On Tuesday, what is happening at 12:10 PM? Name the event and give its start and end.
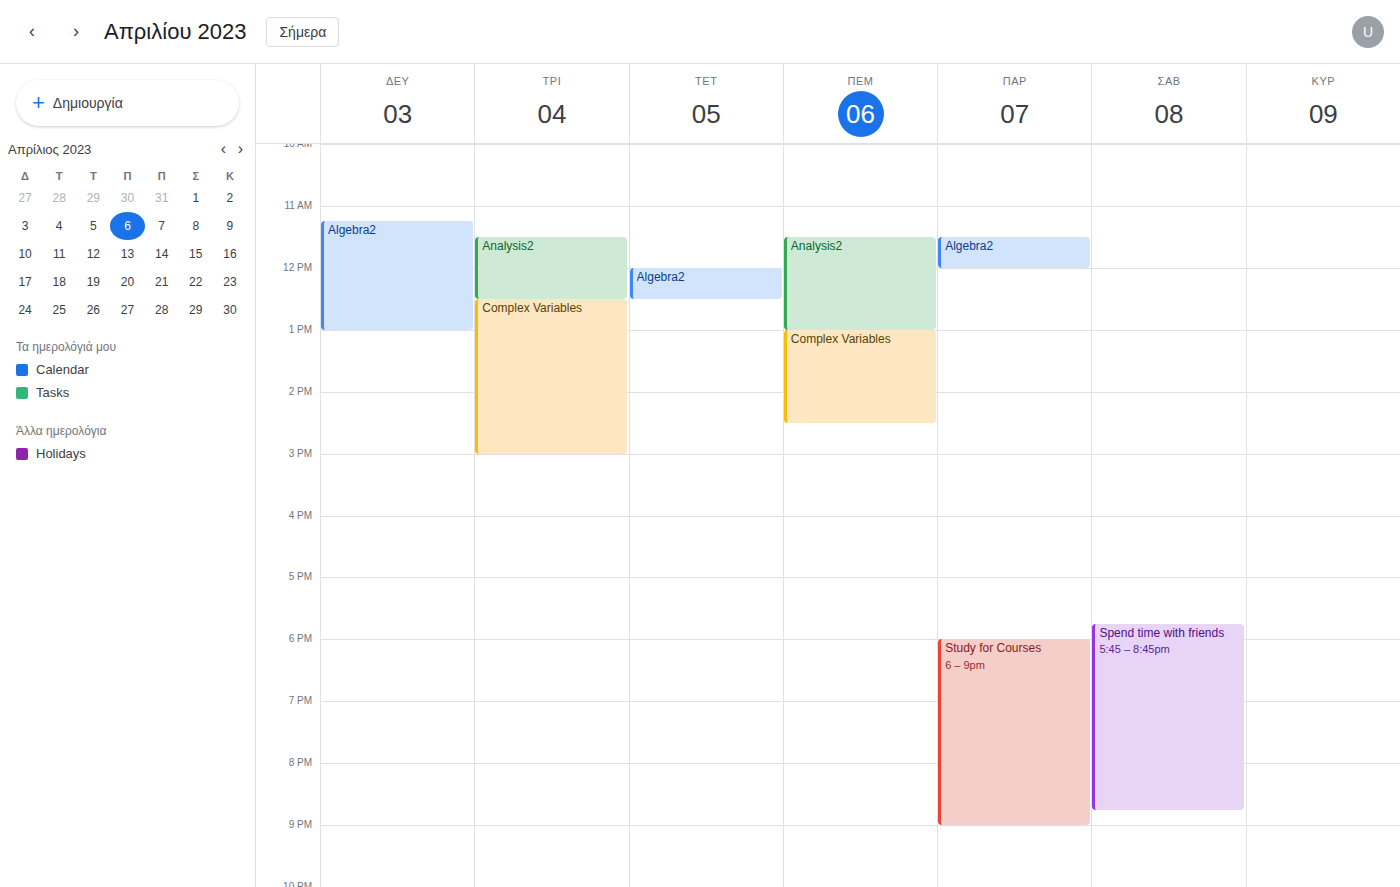
"Analysis2", 11:30 AM to 12:30 PM